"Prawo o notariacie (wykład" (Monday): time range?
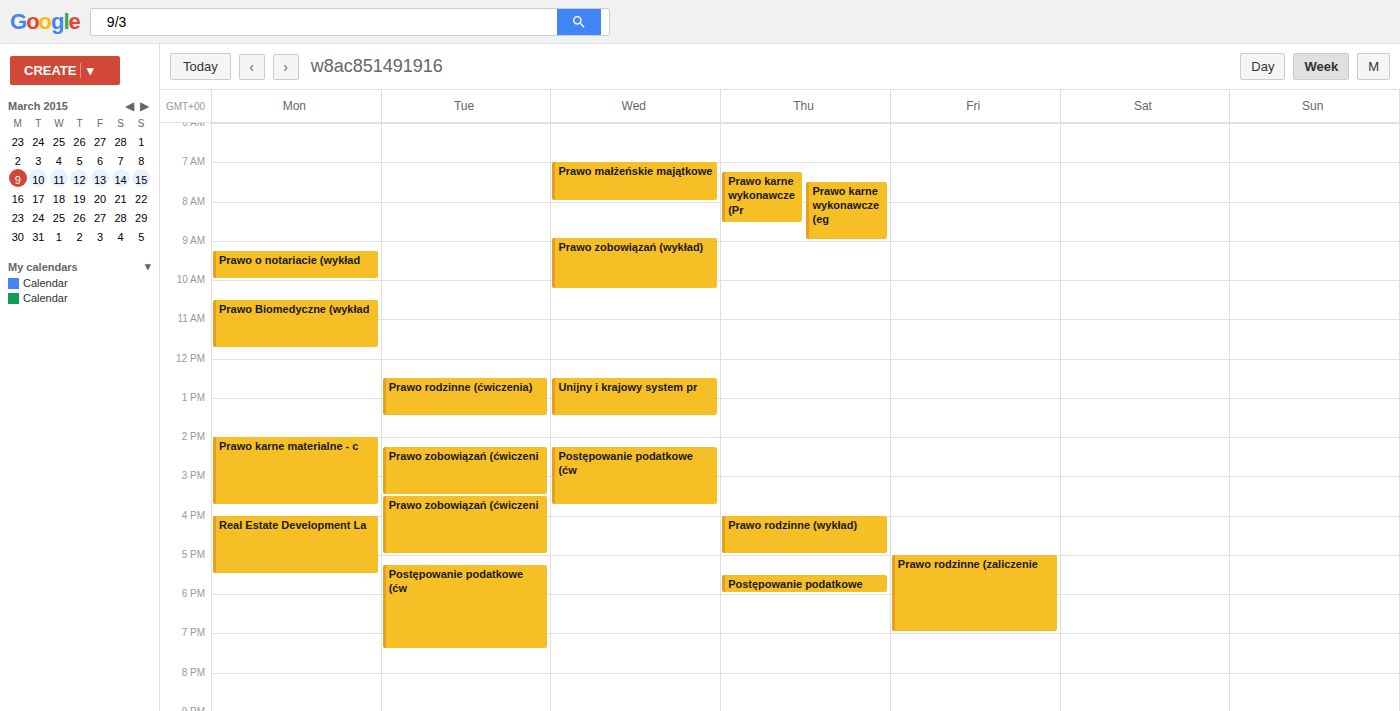
9:15 AM to 10:00 AM